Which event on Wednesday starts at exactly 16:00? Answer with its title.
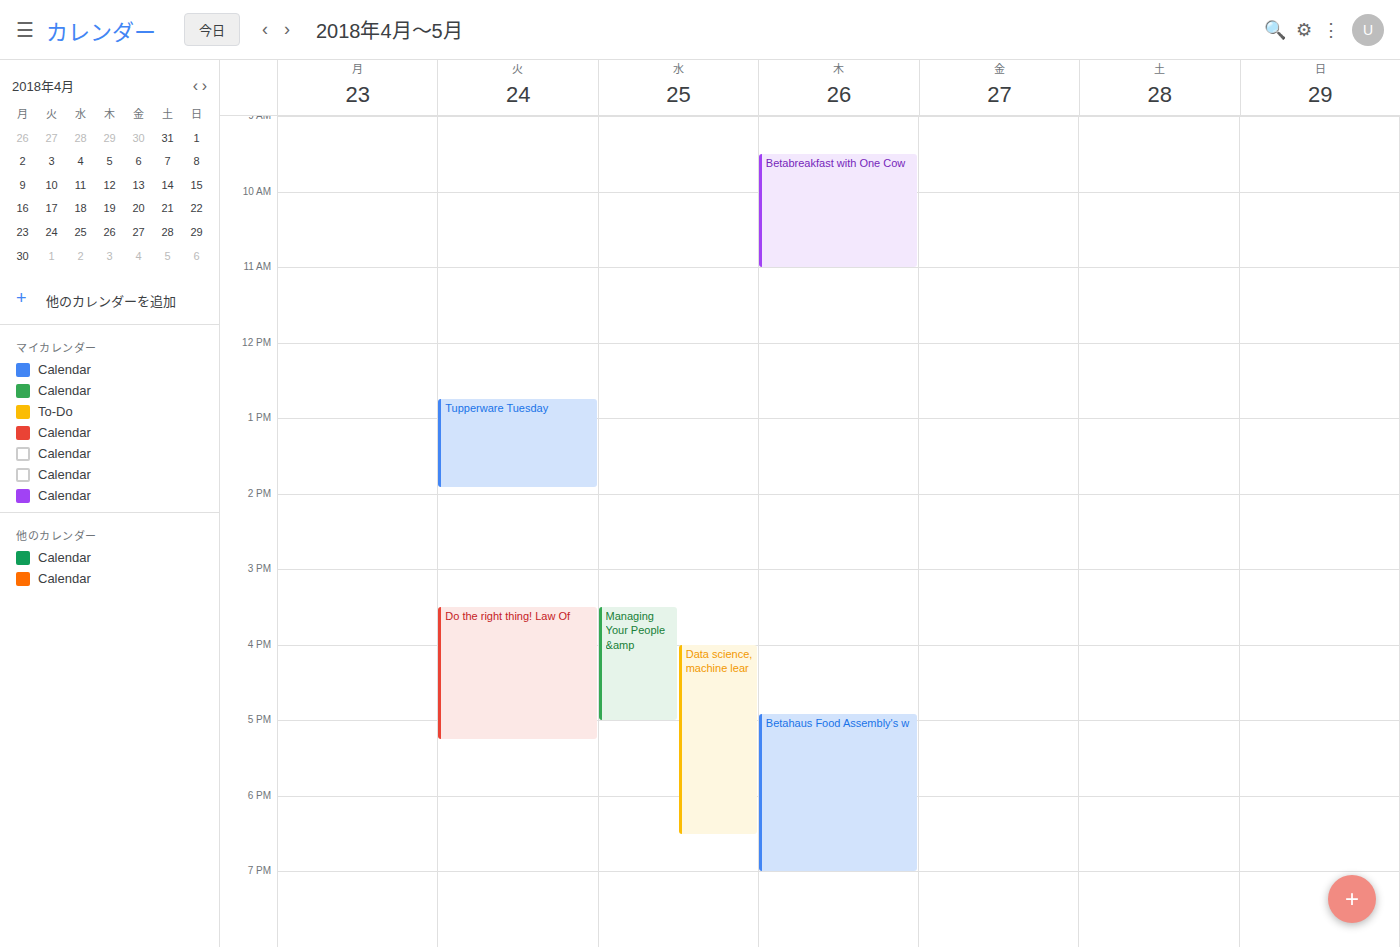
"Data science, machine lear"